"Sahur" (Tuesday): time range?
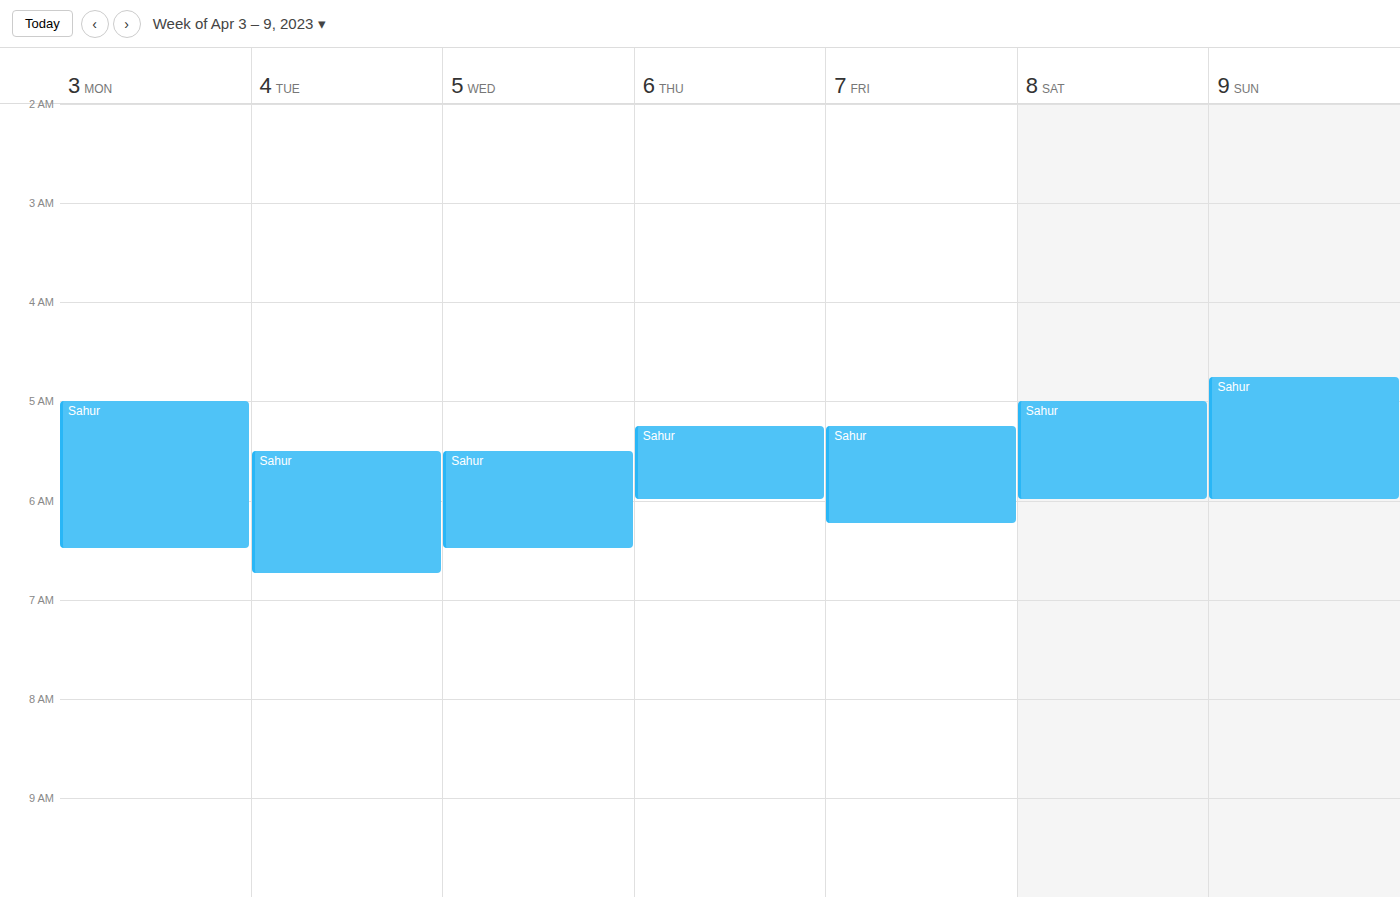
5:30 AM to 6:45 AM